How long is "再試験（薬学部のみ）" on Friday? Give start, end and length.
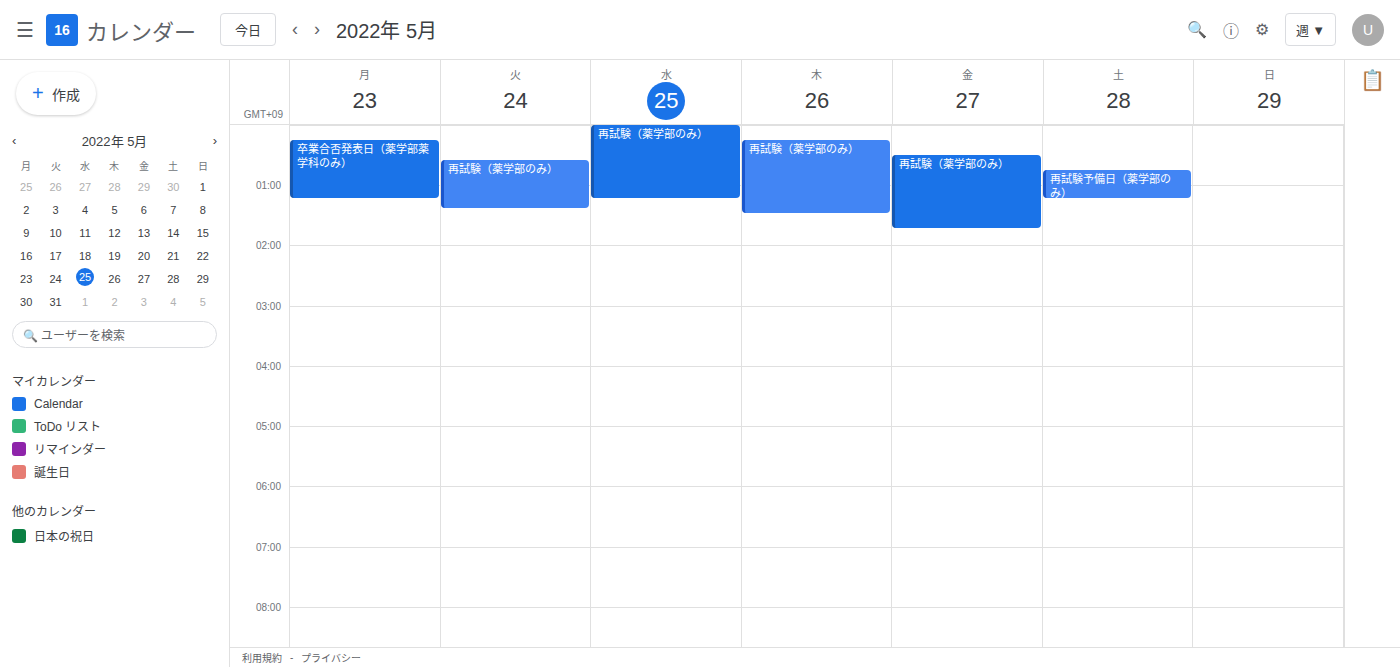
00:30 to 01:45, 1 hour 15 minutes